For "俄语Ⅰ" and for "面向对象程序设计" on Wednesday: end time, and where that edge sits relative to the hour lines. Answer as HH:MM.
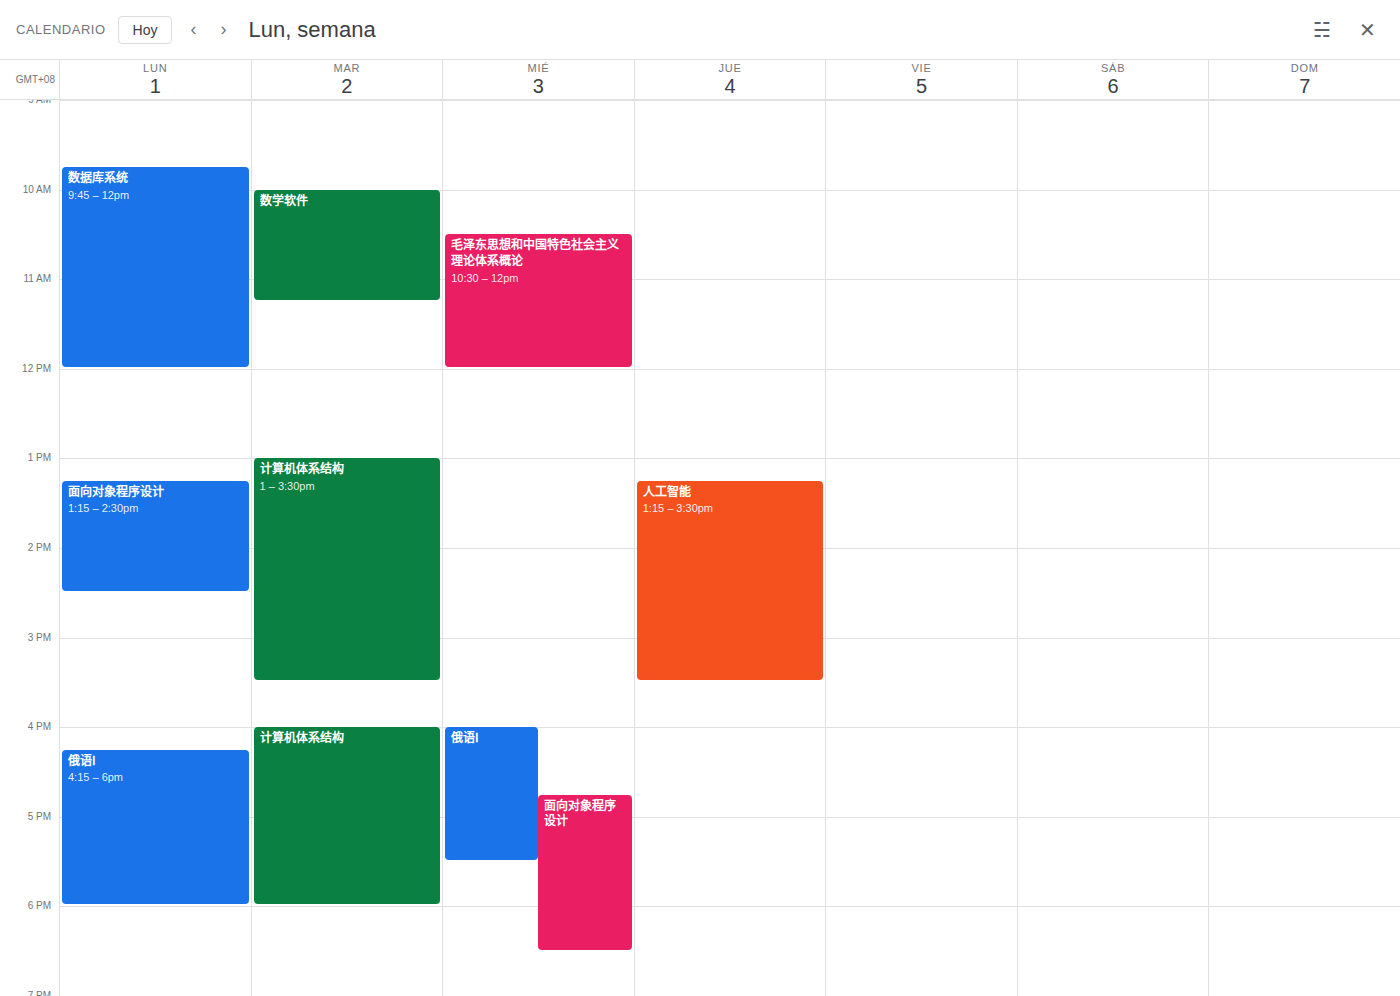
"俄语Ⅰ": 17:30, halfway between the 17:00 and 18:00 lines. "面向对象程序设计": 18:30, halfway between the 18:00 and 19:00 lines.